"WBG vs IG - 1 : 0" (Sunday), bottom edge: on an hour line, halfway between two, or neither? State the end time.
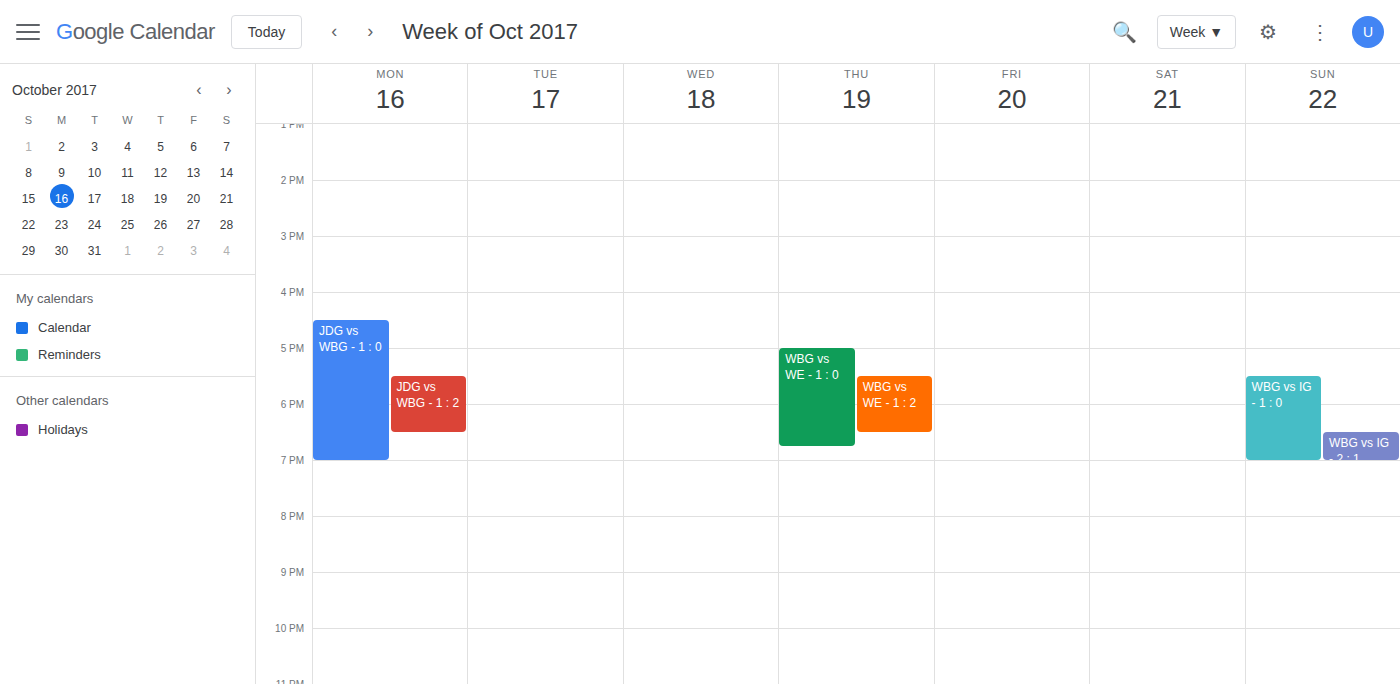
7:00 PM -- exactly on the 7 PM line.